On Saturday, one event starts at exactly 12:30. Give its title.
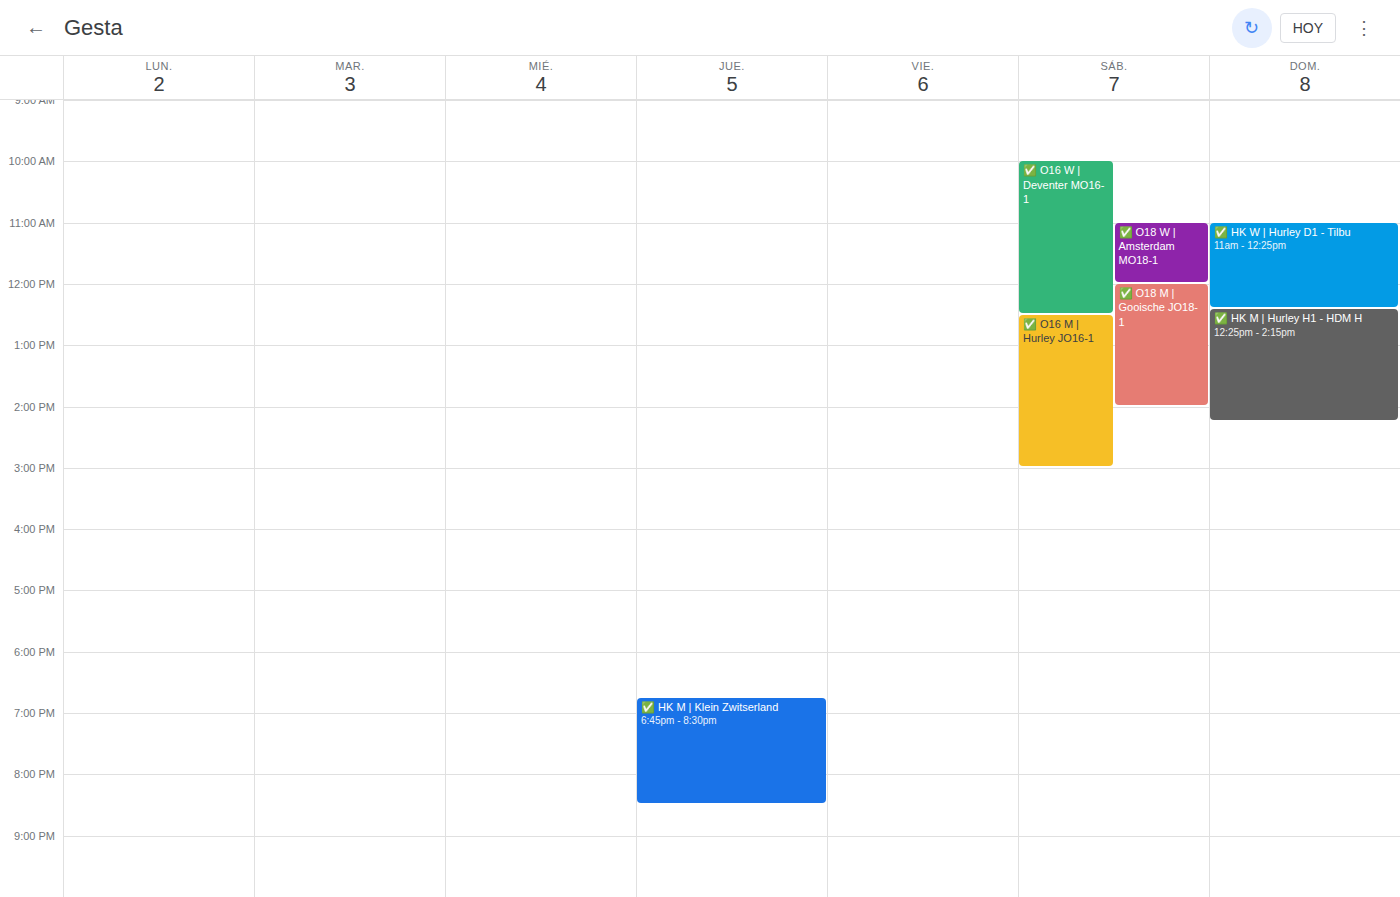
"✅ O16 M | Hurley JO16-1"